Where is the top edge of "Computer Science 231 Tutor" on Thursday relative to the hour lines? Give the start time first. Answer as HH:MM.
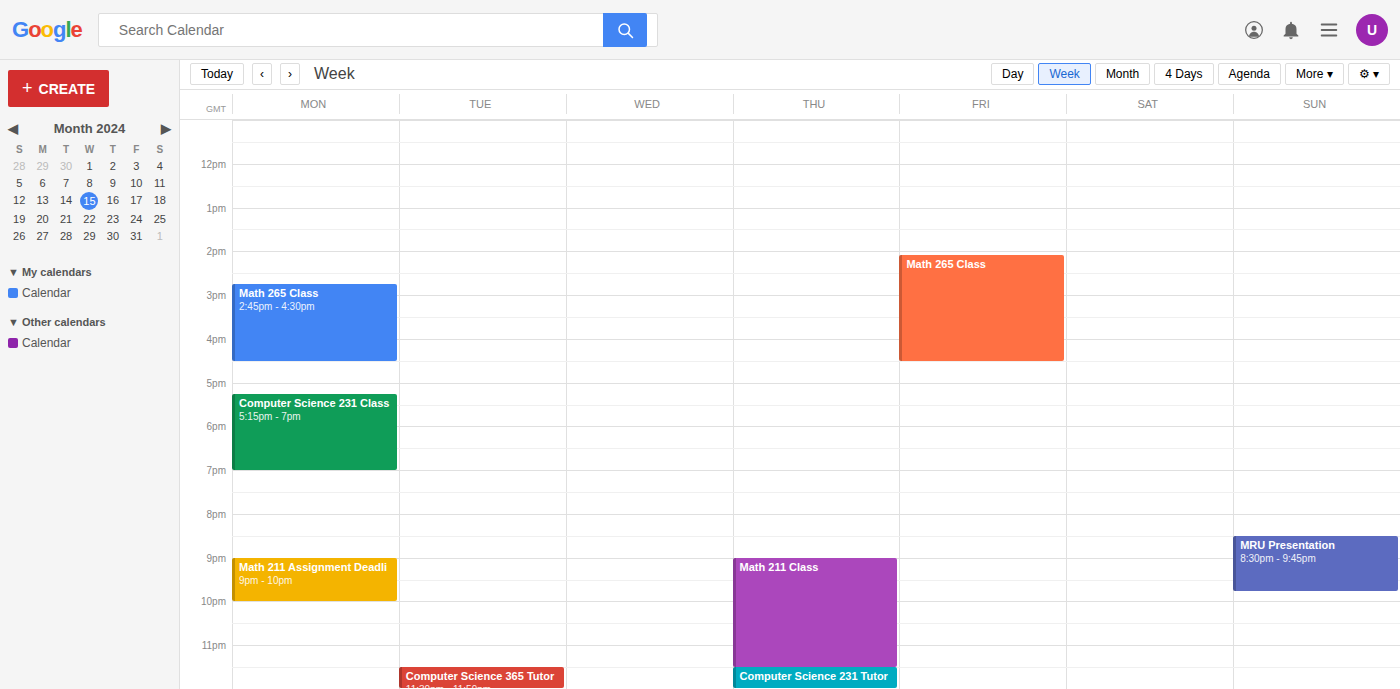
23:30 -- halfway between the 23:00 and 24:00 lines.